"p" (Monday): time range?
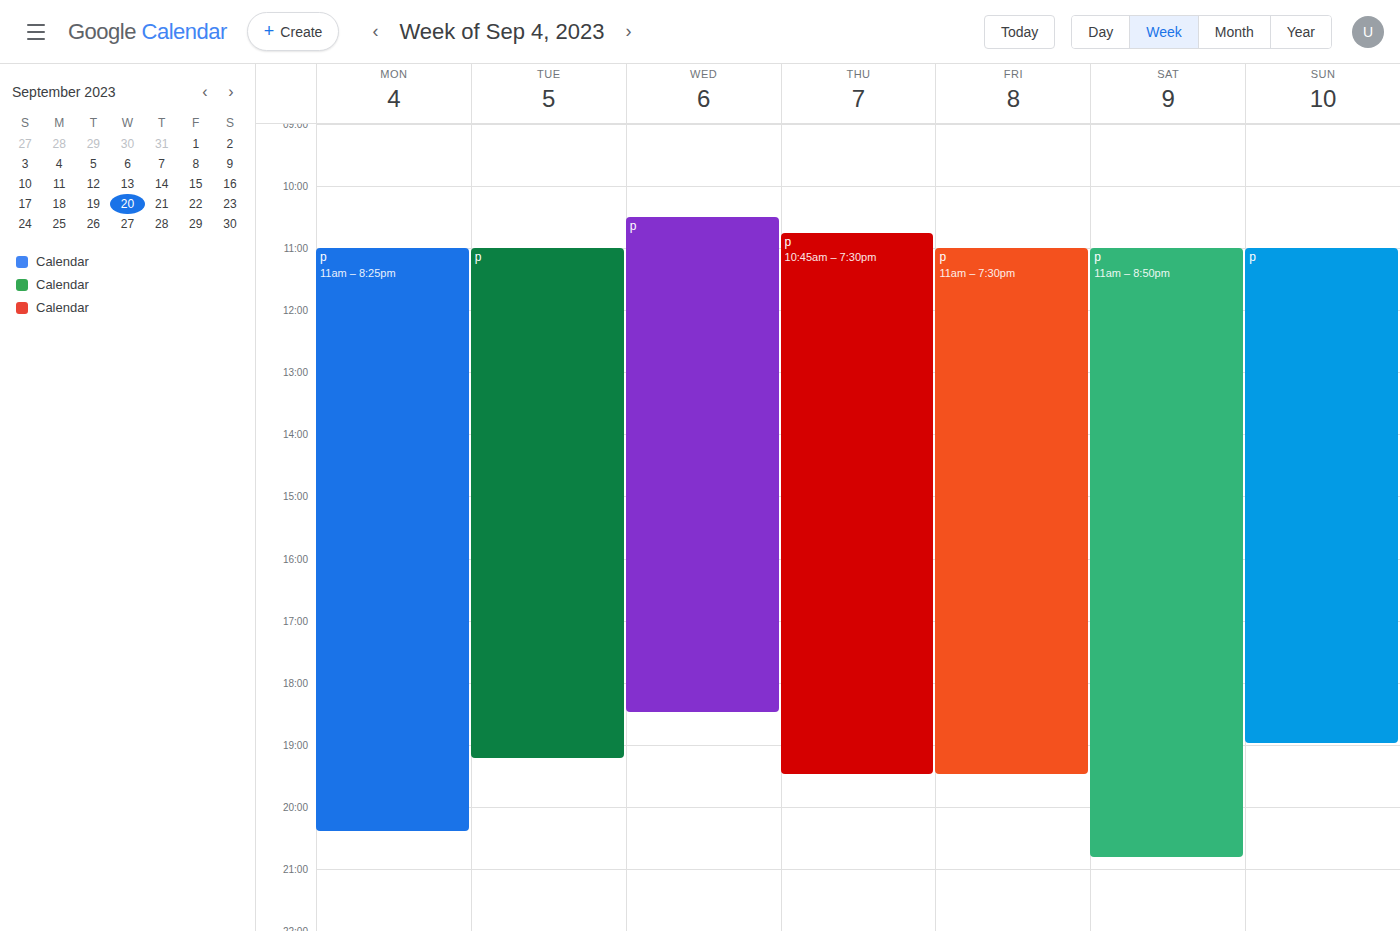
11:00 AM to 8:25 PM